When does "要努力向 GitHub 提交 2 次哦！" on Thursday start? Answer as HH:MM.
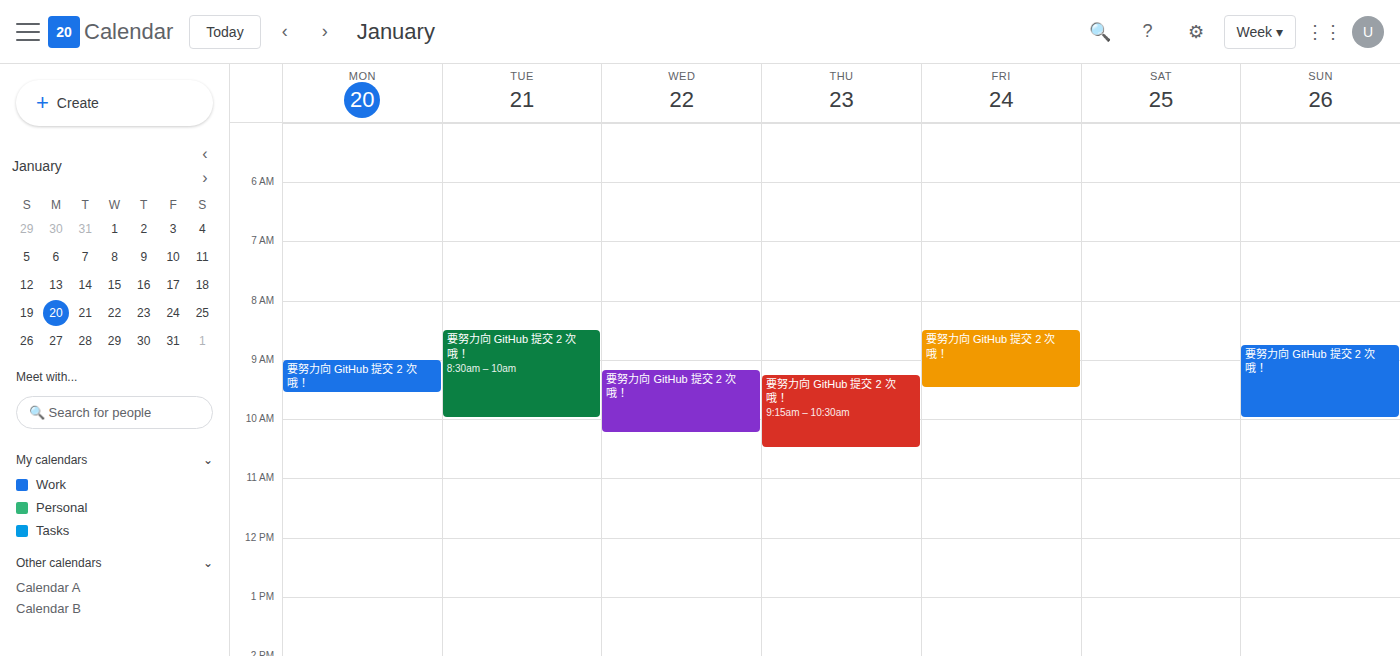
09:15